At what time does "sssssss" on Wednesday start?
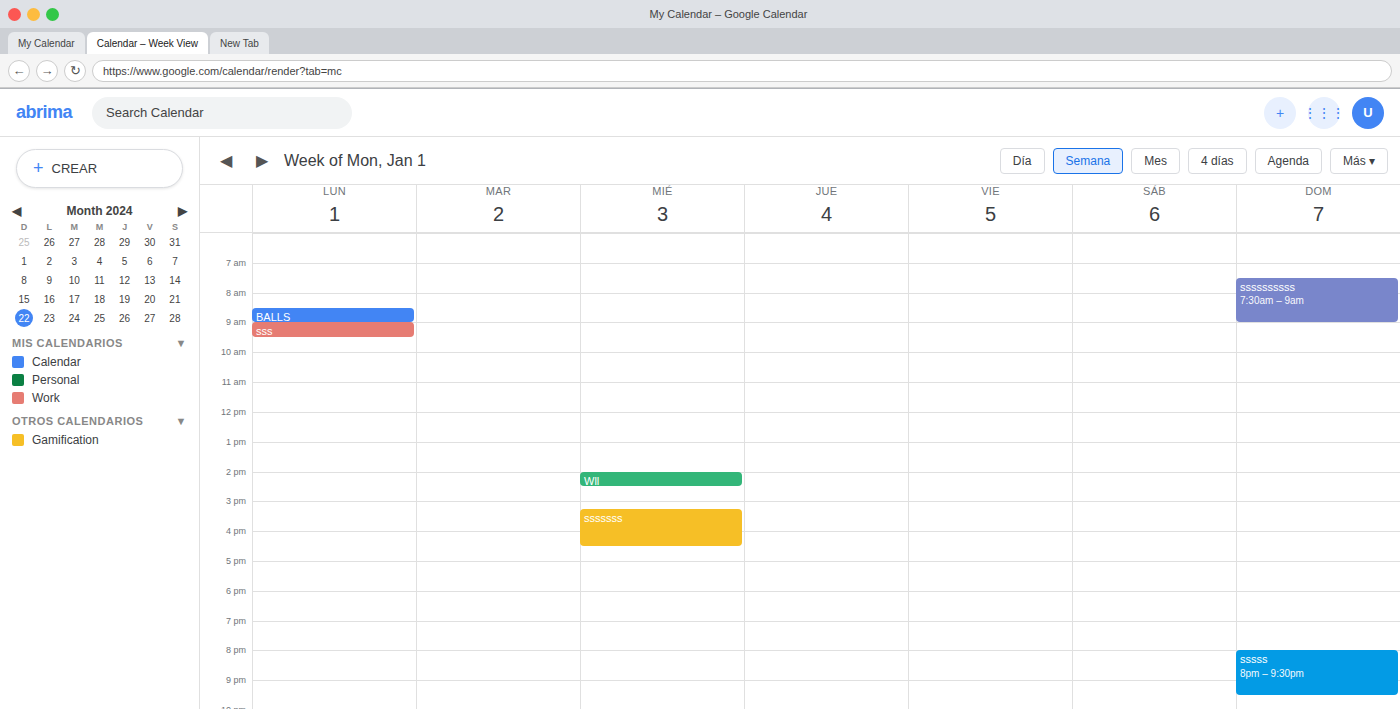
3:15 PM